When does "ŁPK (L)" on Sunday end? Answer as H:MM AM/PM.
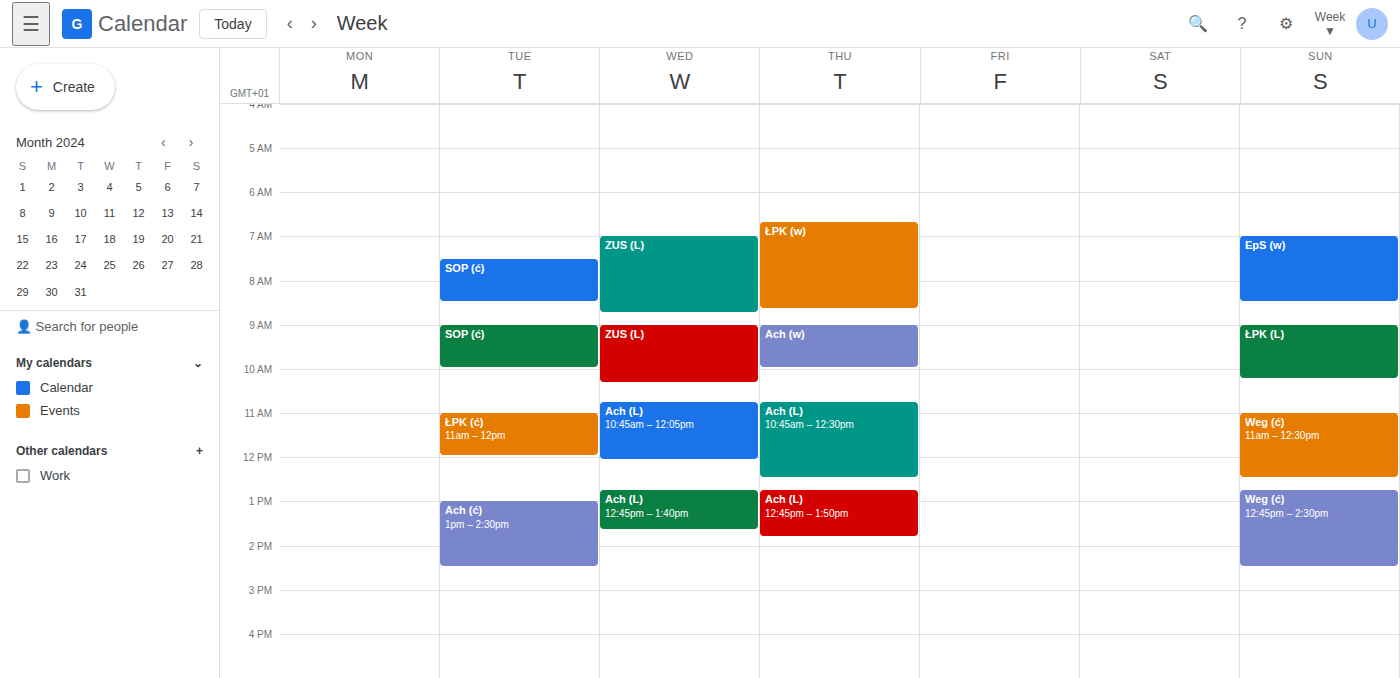
10:15 AM